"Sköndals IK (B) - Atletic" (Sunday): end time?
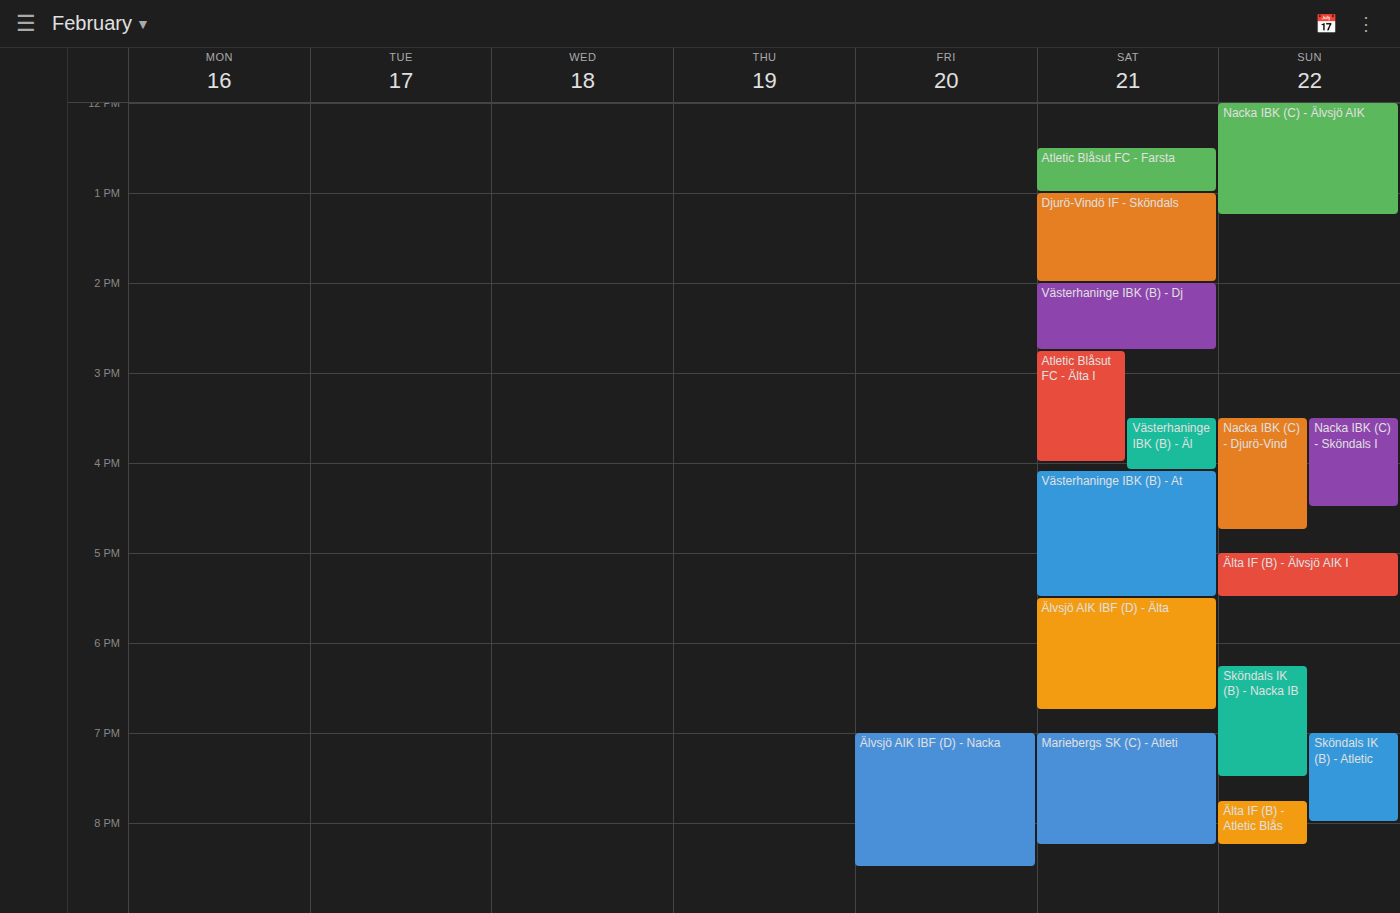
8:00 PM